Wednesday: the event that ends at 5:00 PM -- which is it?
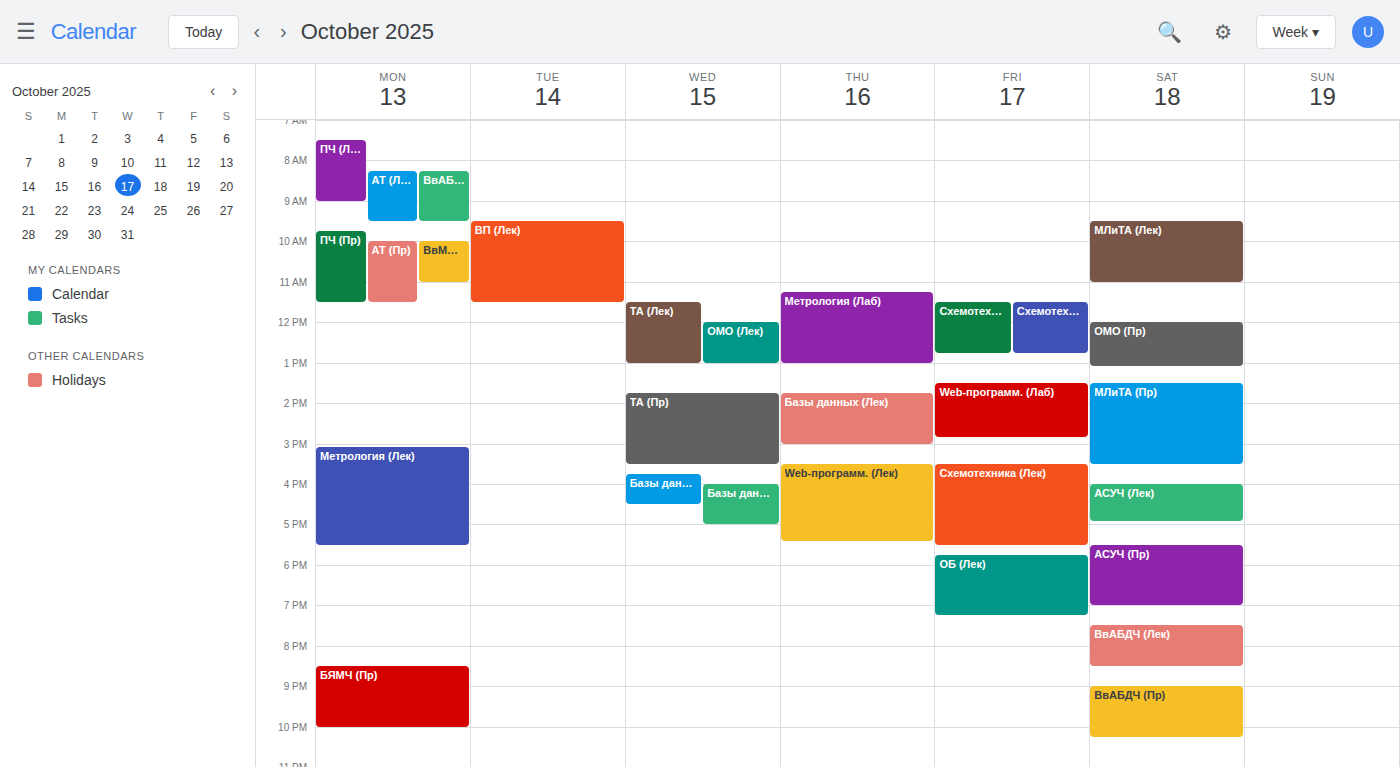
"Базы данных (Пр)"